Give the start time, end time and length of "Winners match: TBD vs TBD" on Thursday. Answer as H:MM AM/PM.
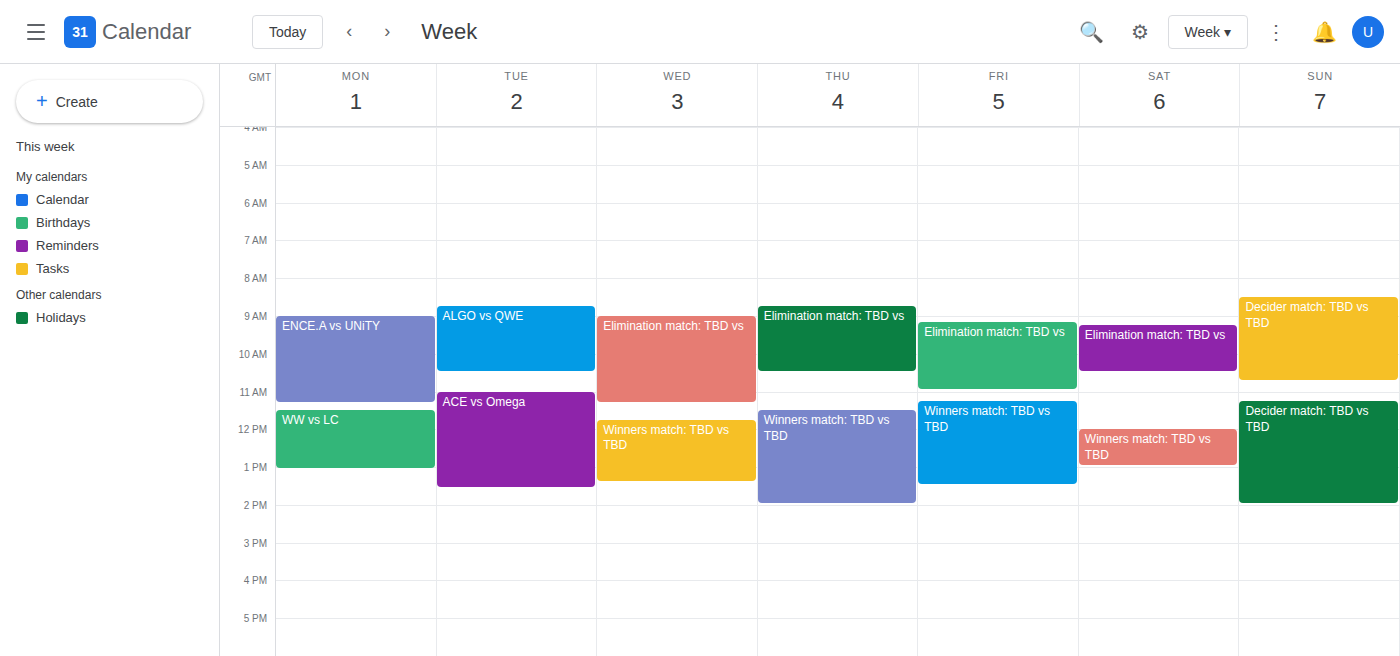
11:30 AM to 2:00 PM, 2 hours 30 minutes